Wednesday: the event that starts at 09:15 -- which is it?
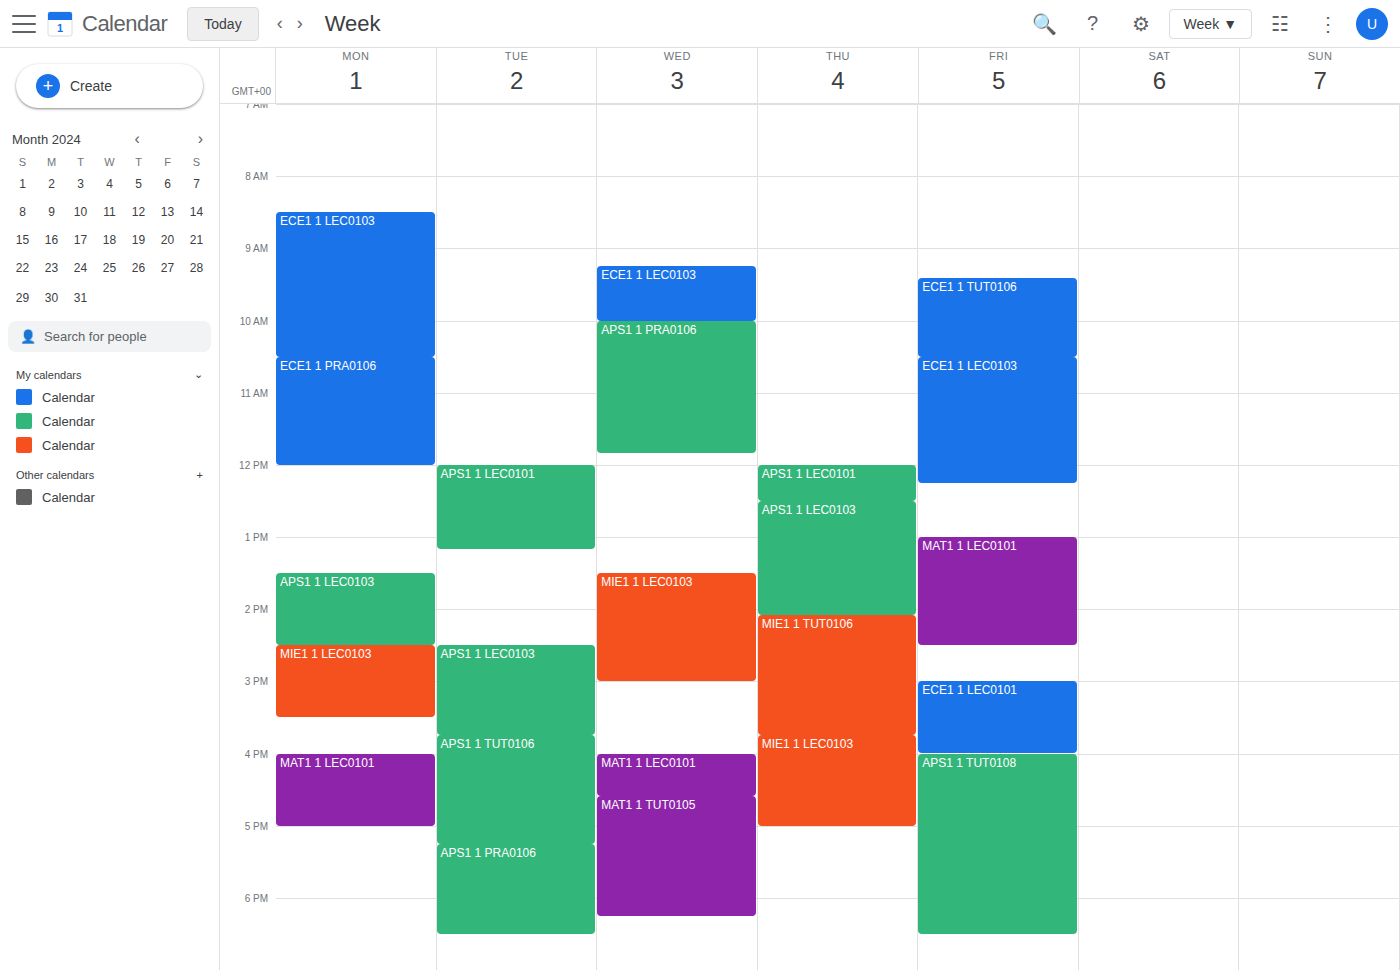
"ECE1 1 LEC0103"